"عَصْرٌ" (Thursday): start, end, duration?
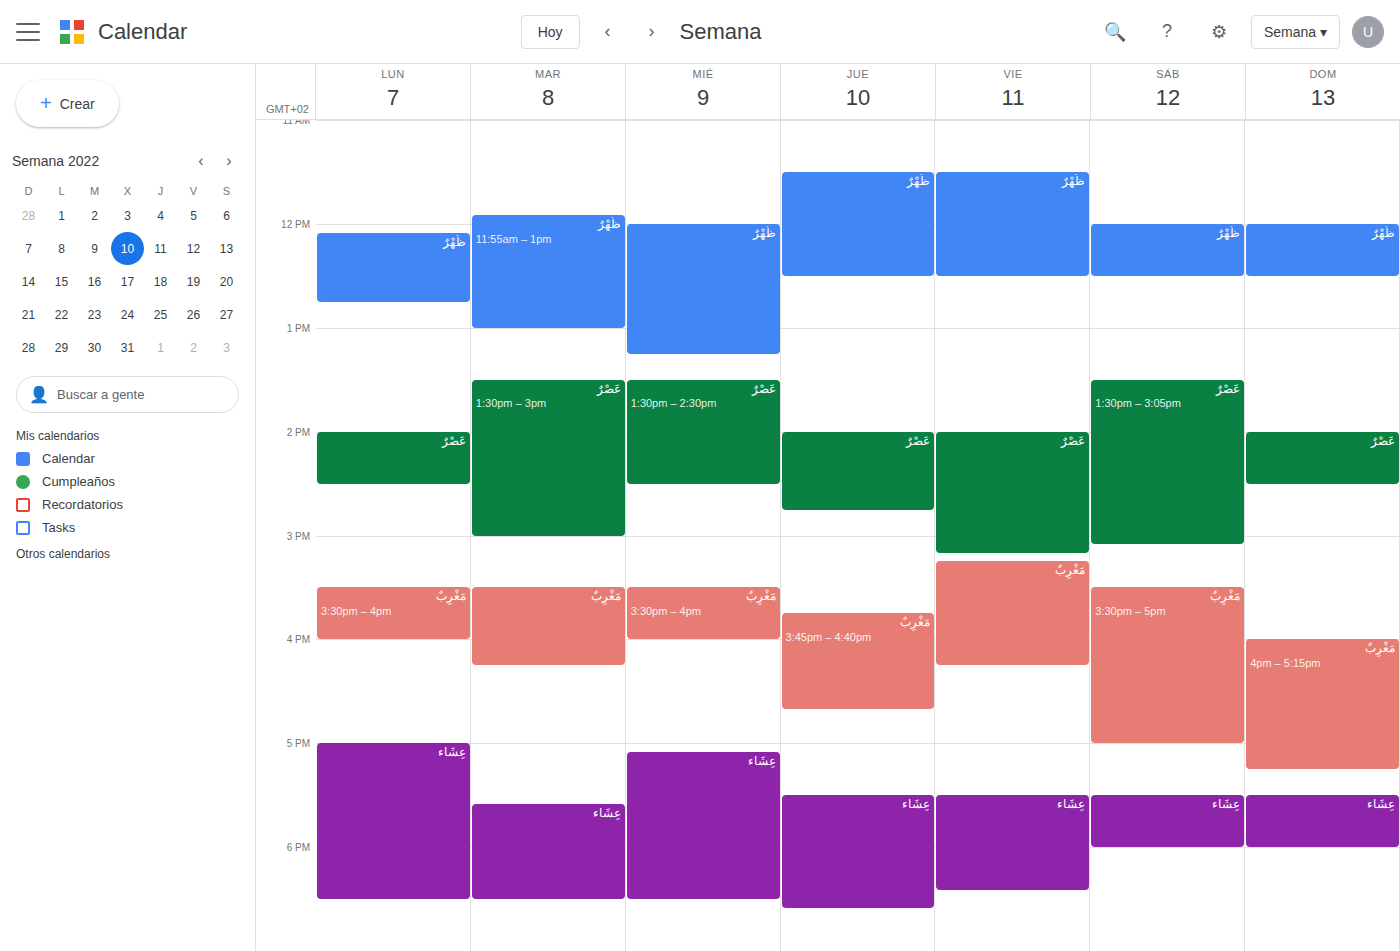
2:00 PM to 2:45 PM, 45 minutes